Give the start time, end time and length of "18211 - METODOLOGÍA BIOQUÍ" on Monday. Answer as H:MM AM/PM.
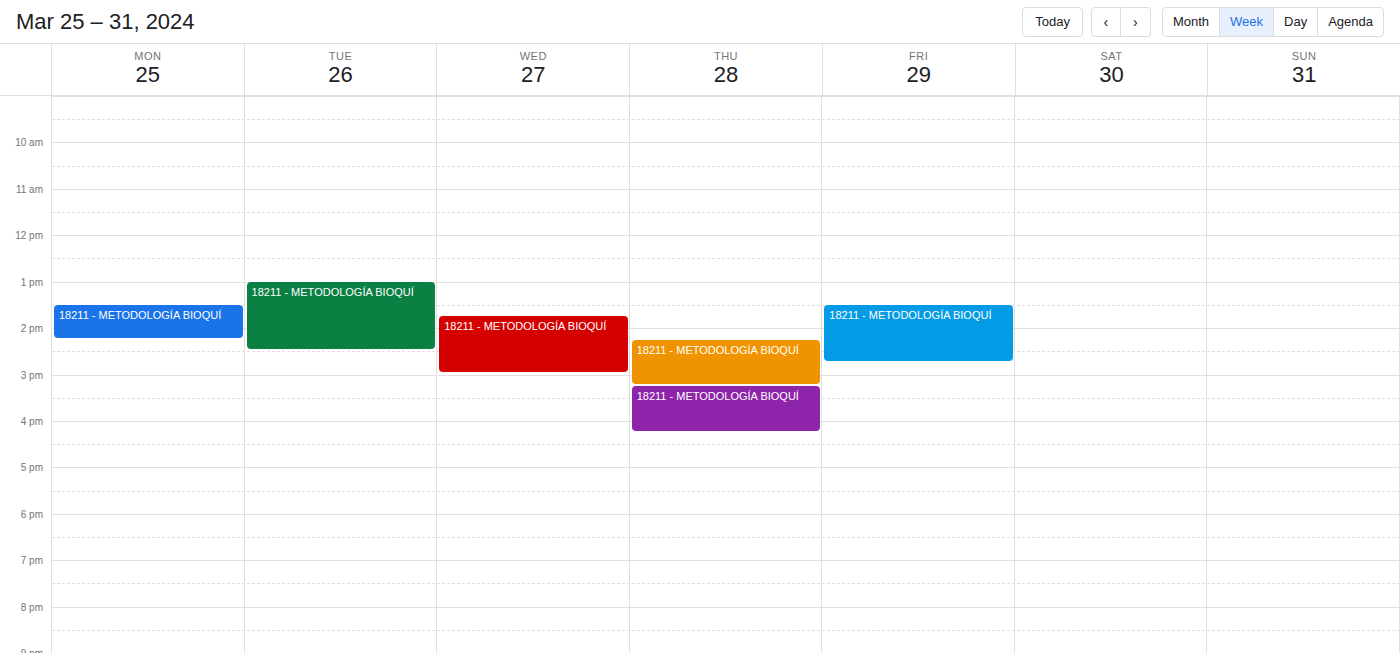
1:30 PM to 2:15 PM, 45 minutes